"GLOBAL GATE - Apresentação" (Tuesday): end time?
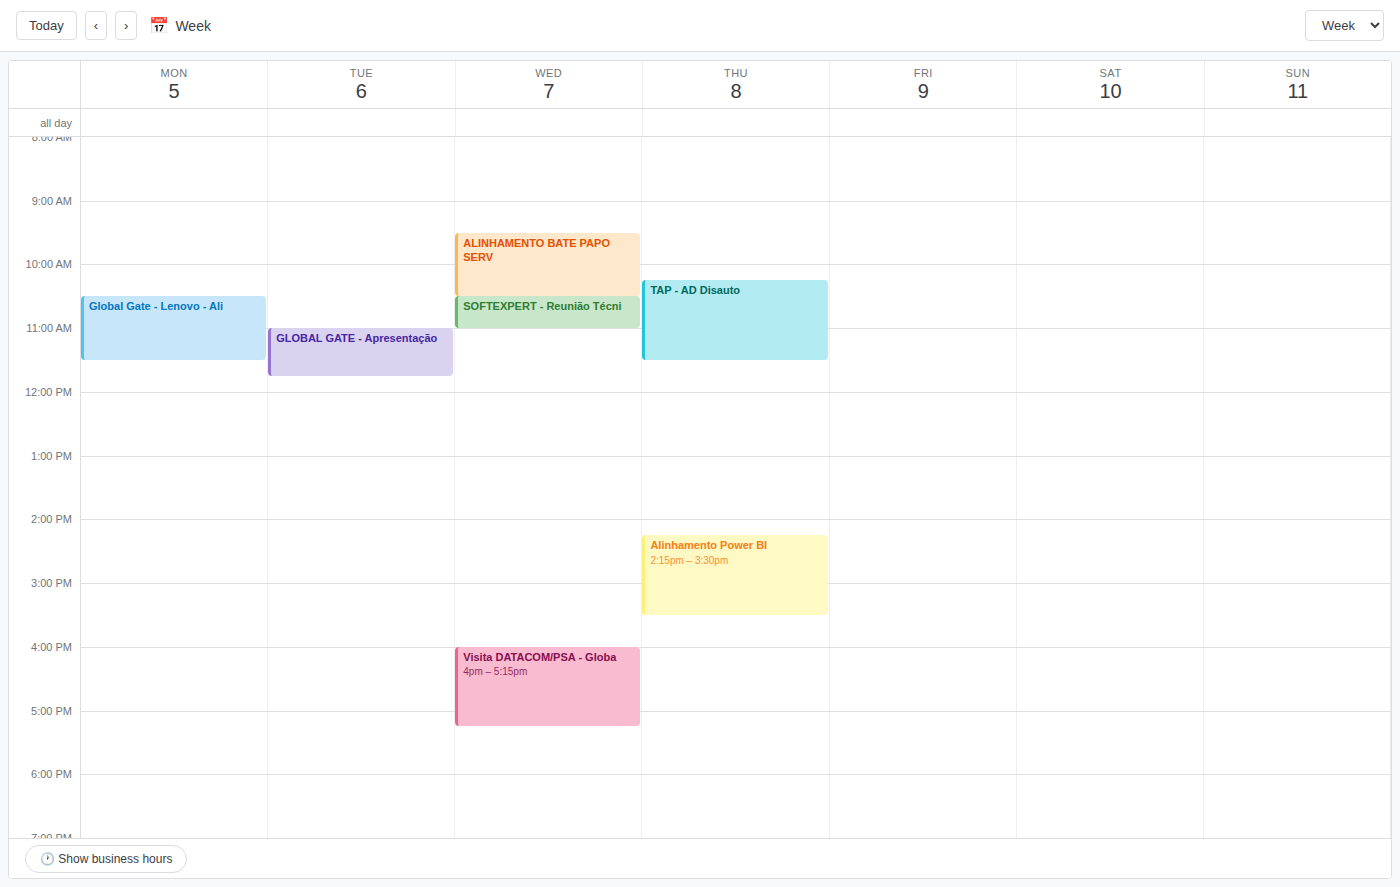
11:45 AM